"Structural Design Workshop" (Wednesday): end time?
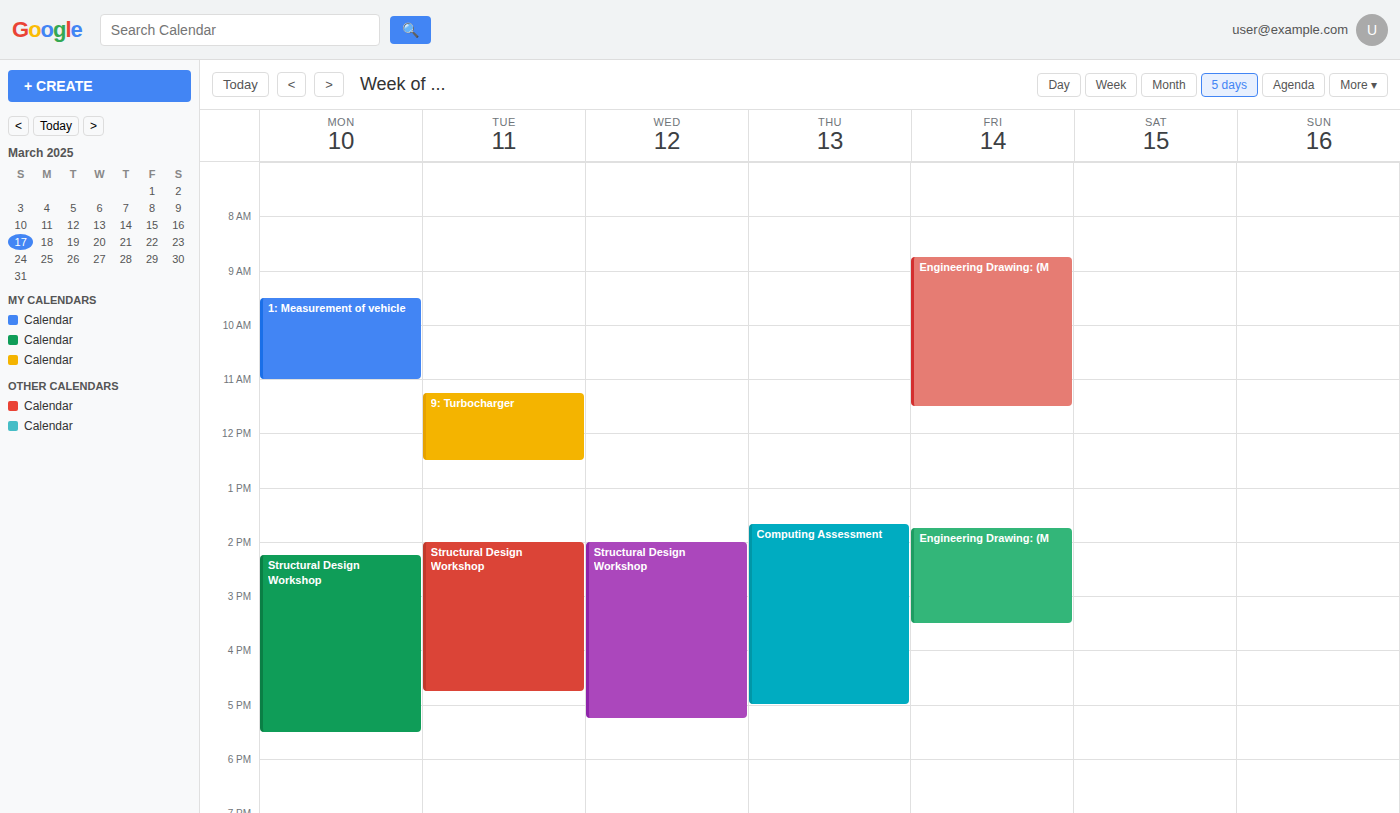
17:15